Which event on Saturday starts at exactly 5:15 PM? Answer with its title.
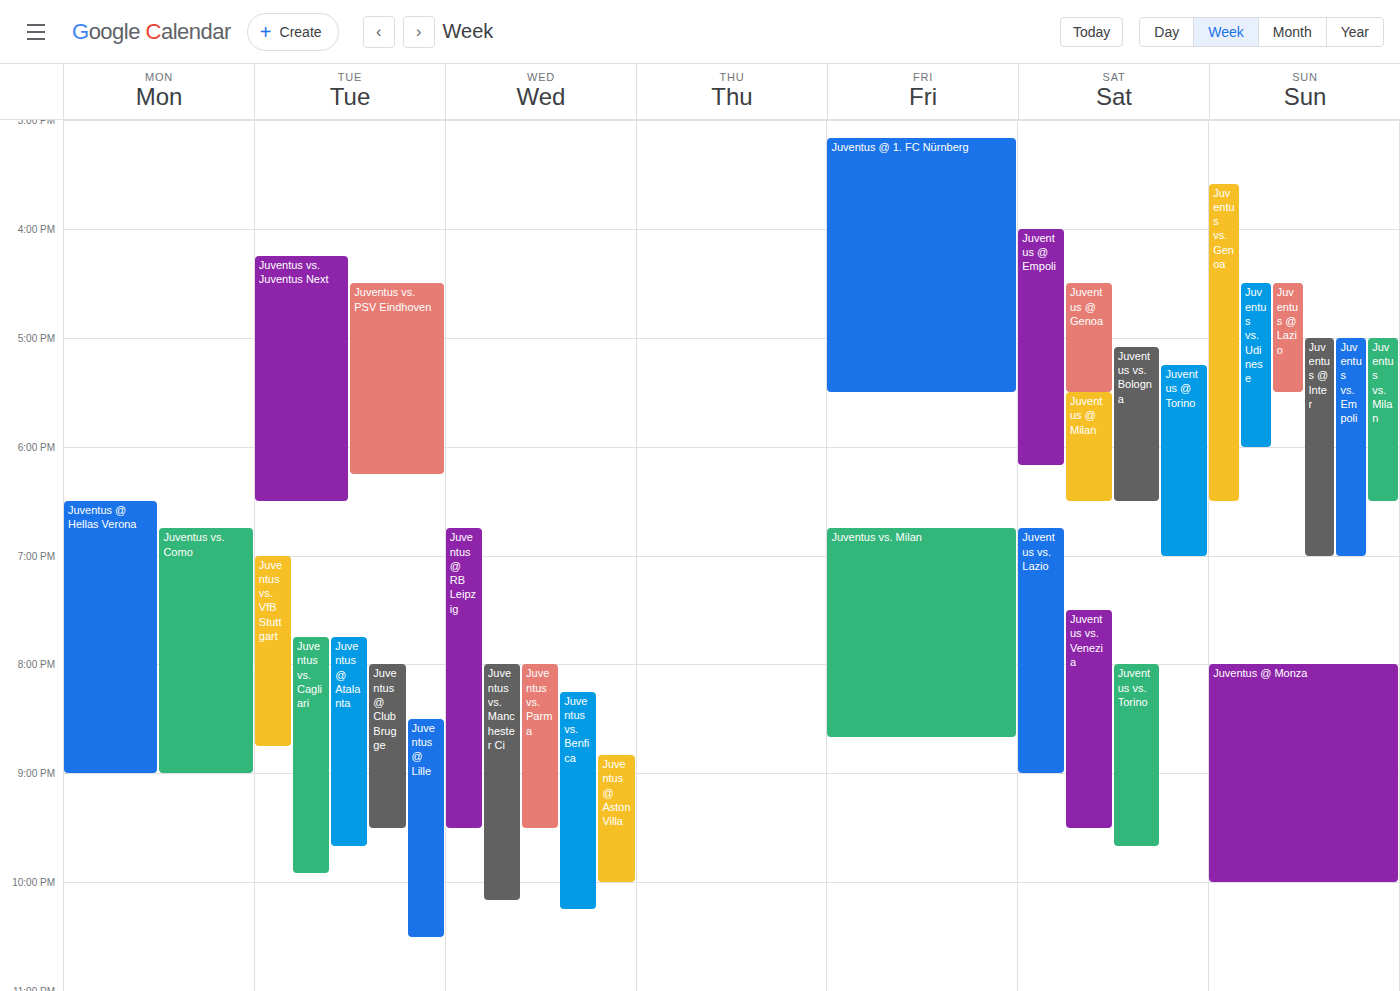
"Juventus @ Torino"